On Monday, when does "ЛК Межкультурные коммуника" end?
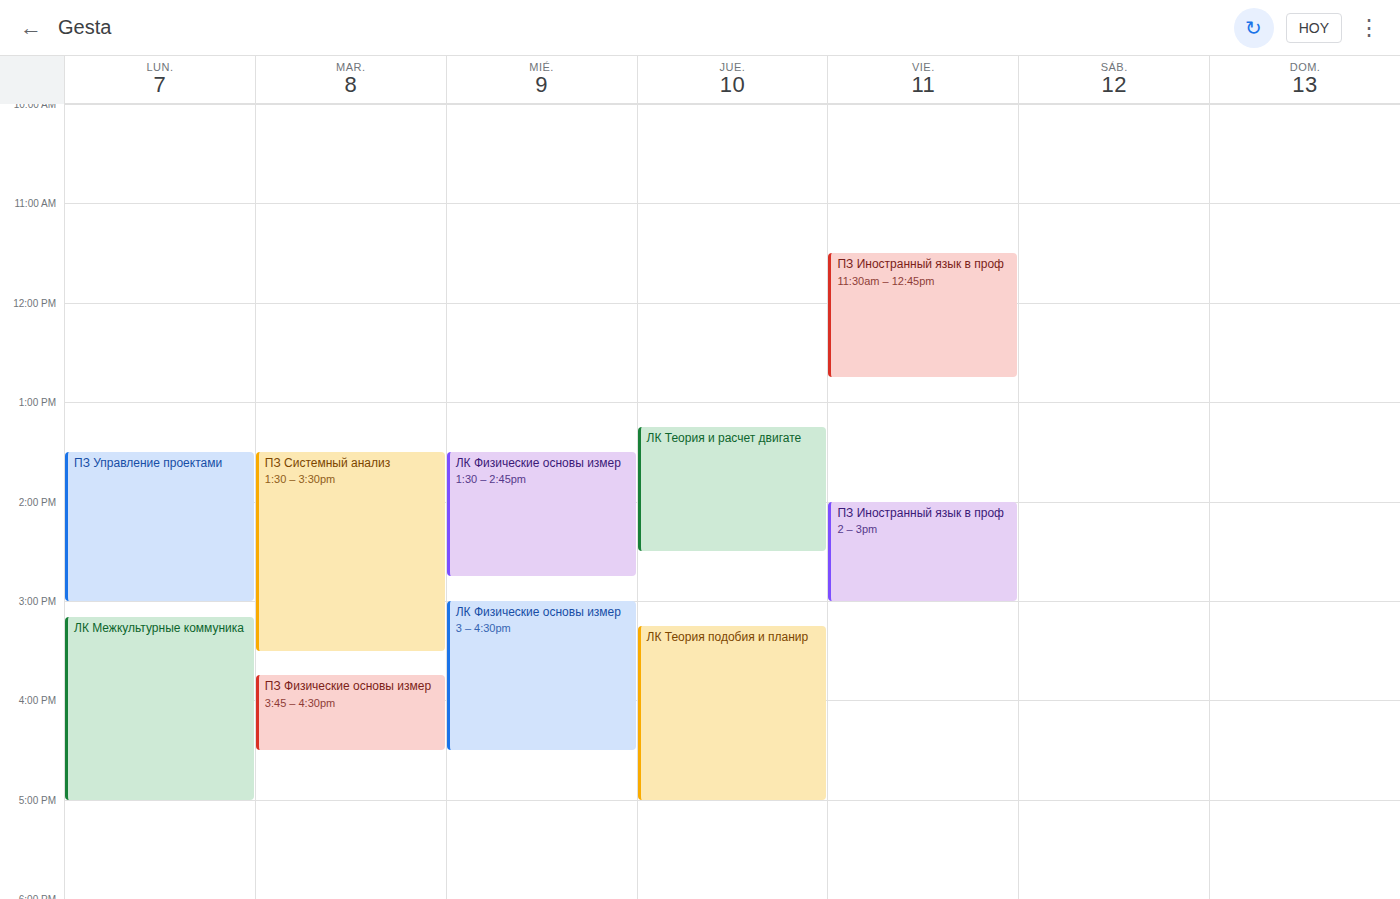
5:00 PM